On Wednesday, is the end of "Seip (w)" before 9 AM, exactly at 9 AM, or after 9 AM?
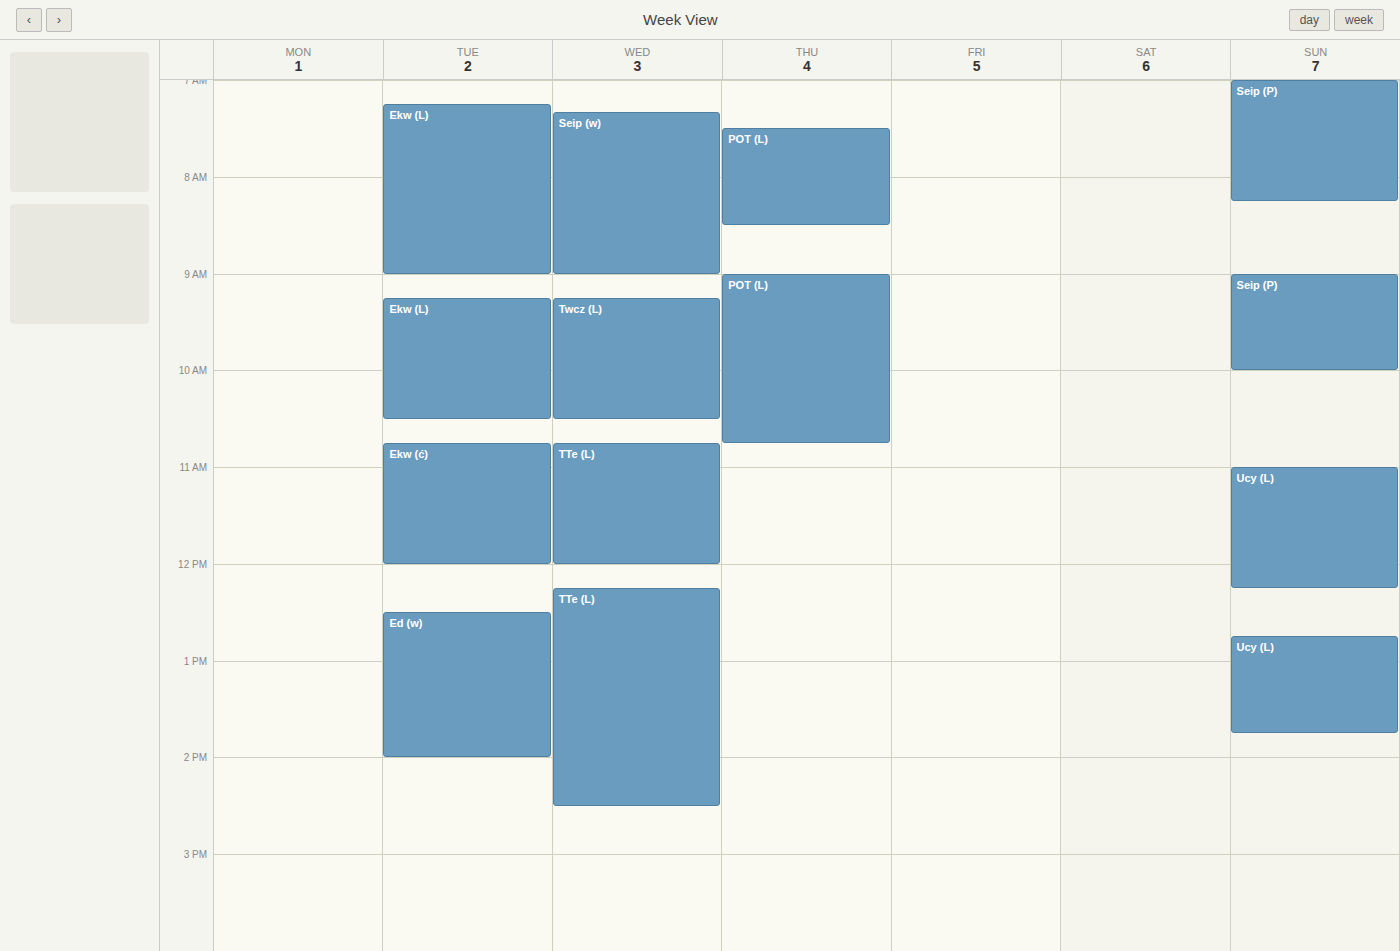
9:00 AM -- exactly at 9 AM, on the 9 AM line.